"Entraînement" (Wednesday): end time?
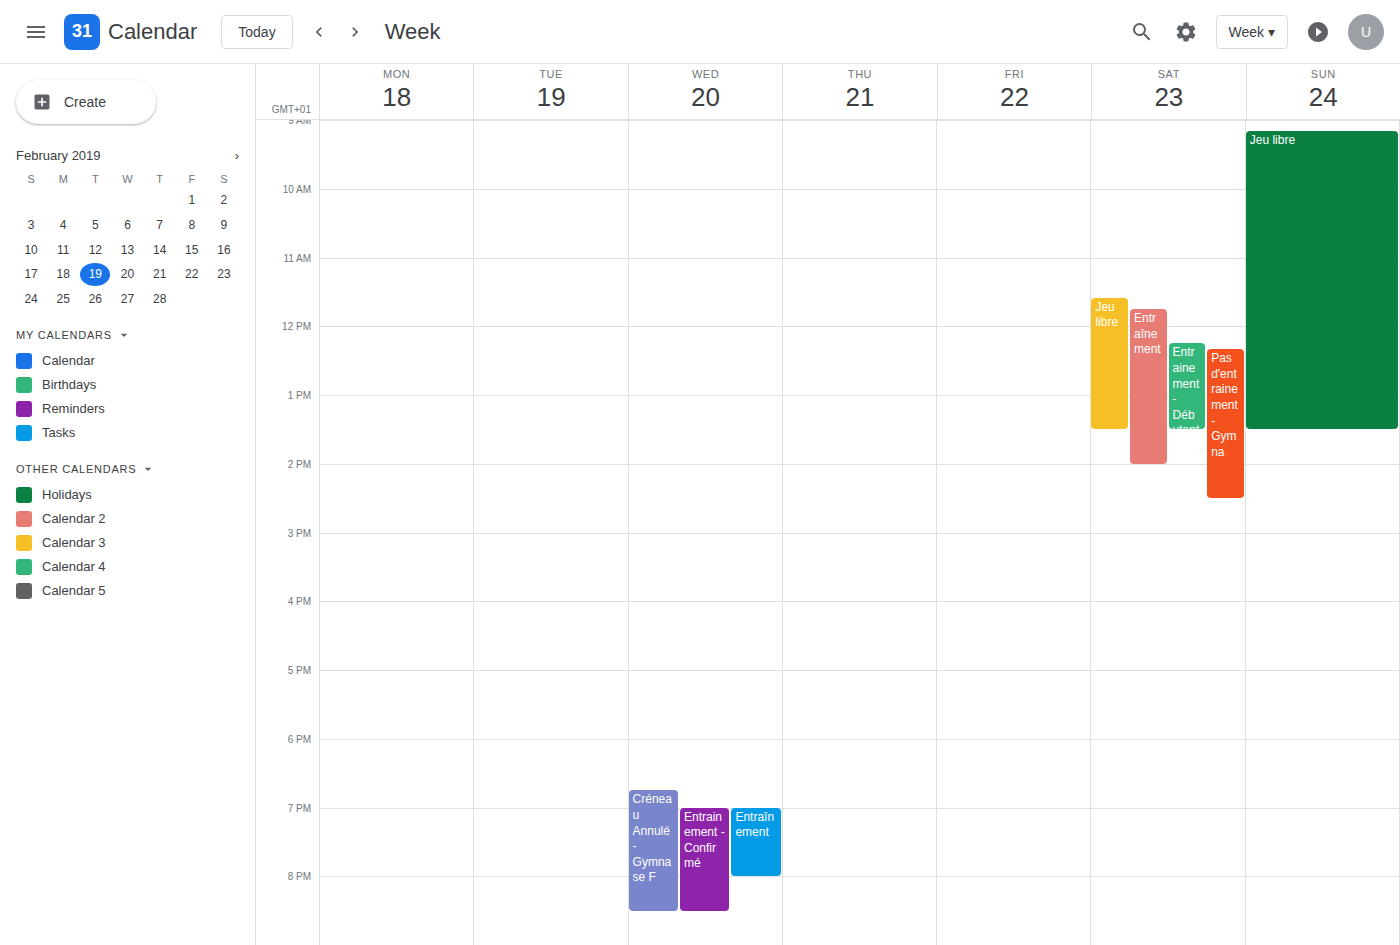
8:00 PM